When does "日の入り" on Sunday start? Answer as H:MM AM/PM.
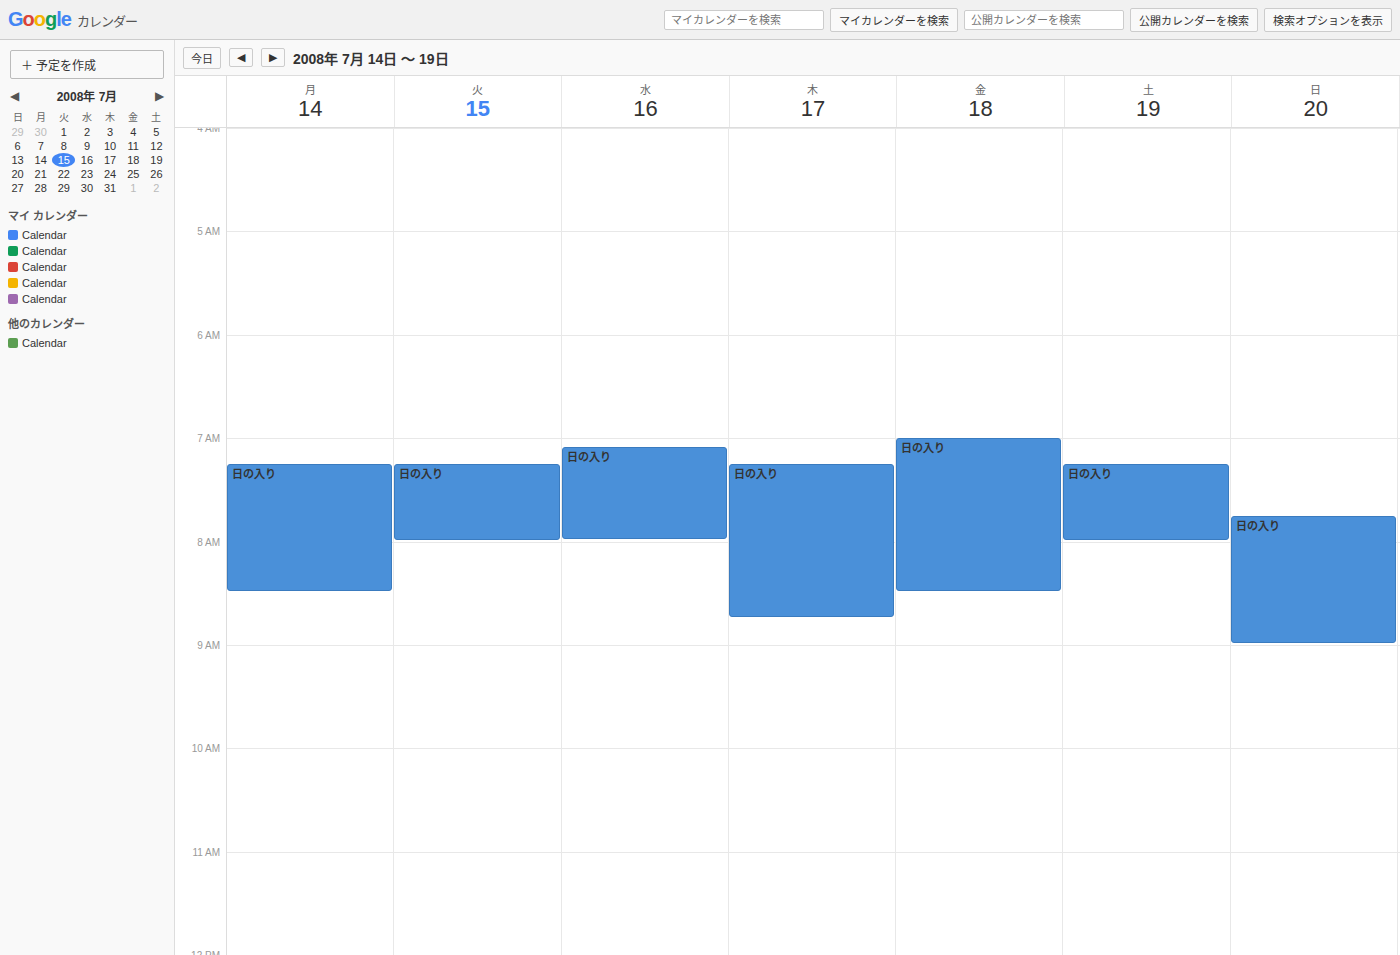
7:45 AM